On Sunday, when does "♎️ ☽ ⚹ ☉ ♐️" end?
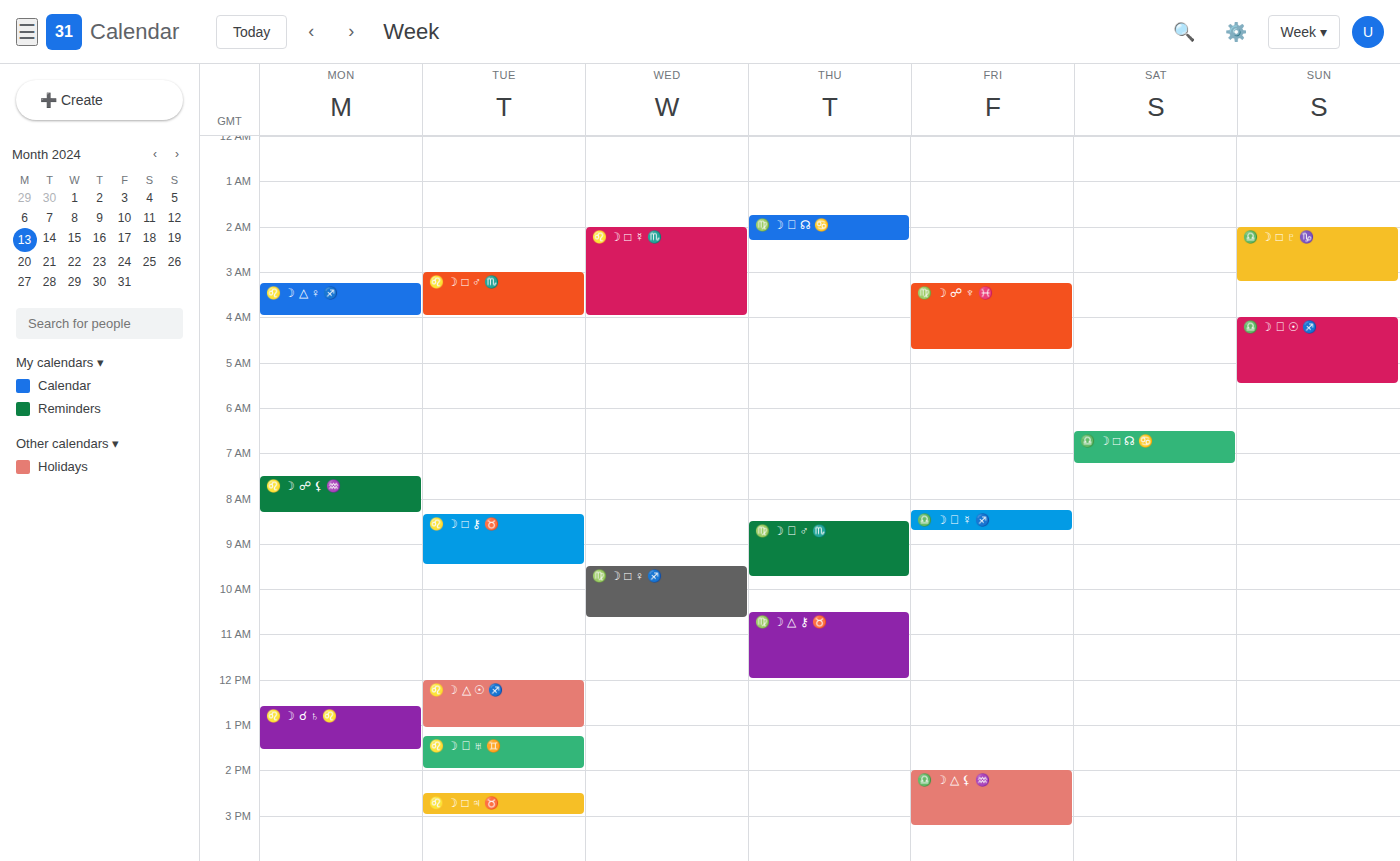
5:30 AM